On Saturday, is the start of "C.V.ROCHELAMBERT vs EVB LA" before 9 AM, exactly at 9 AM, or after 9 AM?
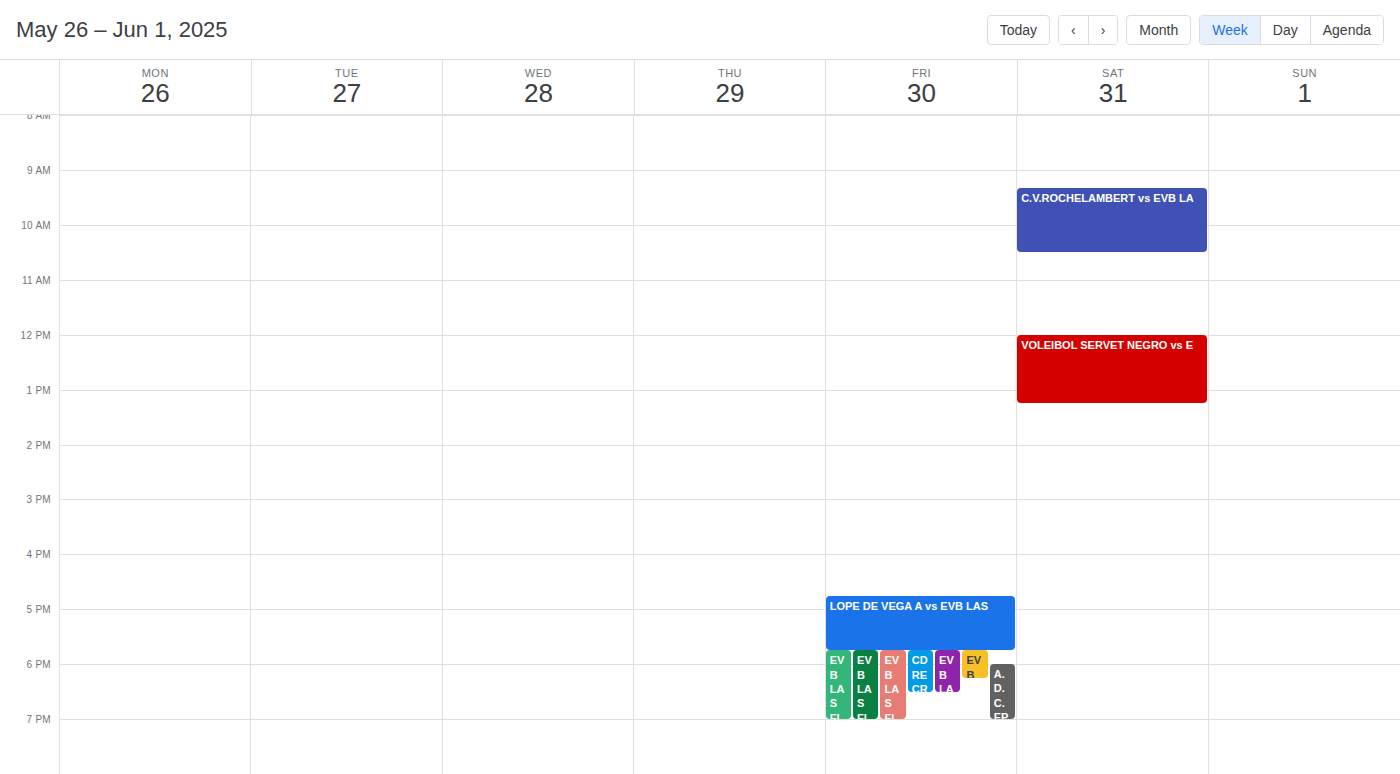
9:20 AM -- after 9 AM, 20 minutes below the 9 AM line.